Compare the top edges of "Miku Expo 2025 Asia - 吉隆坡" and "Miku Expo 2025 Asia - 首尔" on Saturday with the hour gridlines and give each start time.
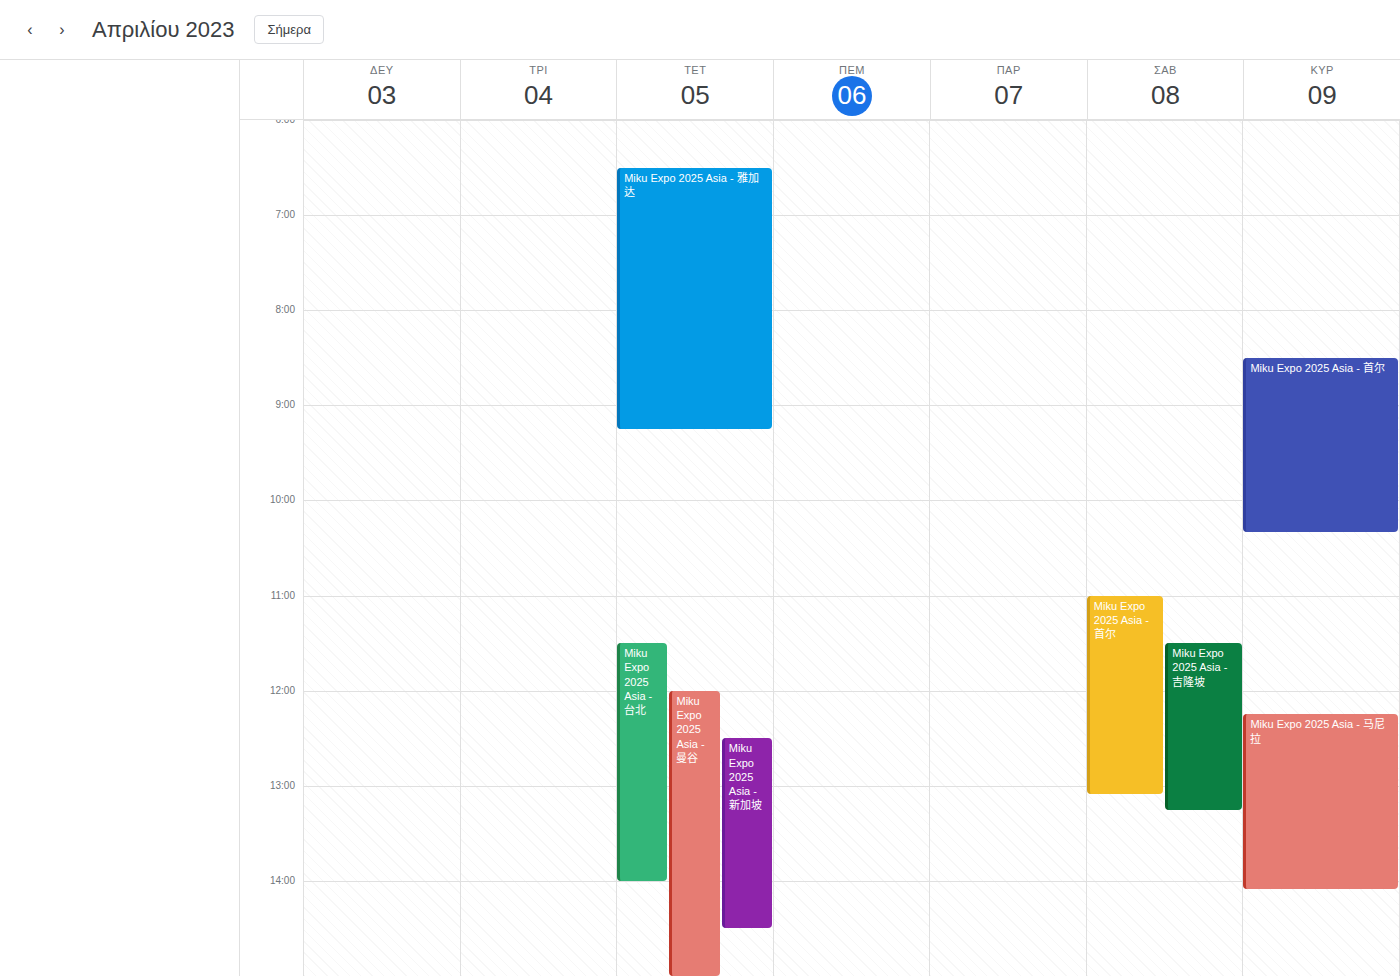
"Miku Expo 2025 Asia - 吉隆坡": 11:30, halfway between the 11:00 and 12:00 lines. "Miku Expo 2025 Asia - 首尔": 11:00, exactly on the 11:00 line.